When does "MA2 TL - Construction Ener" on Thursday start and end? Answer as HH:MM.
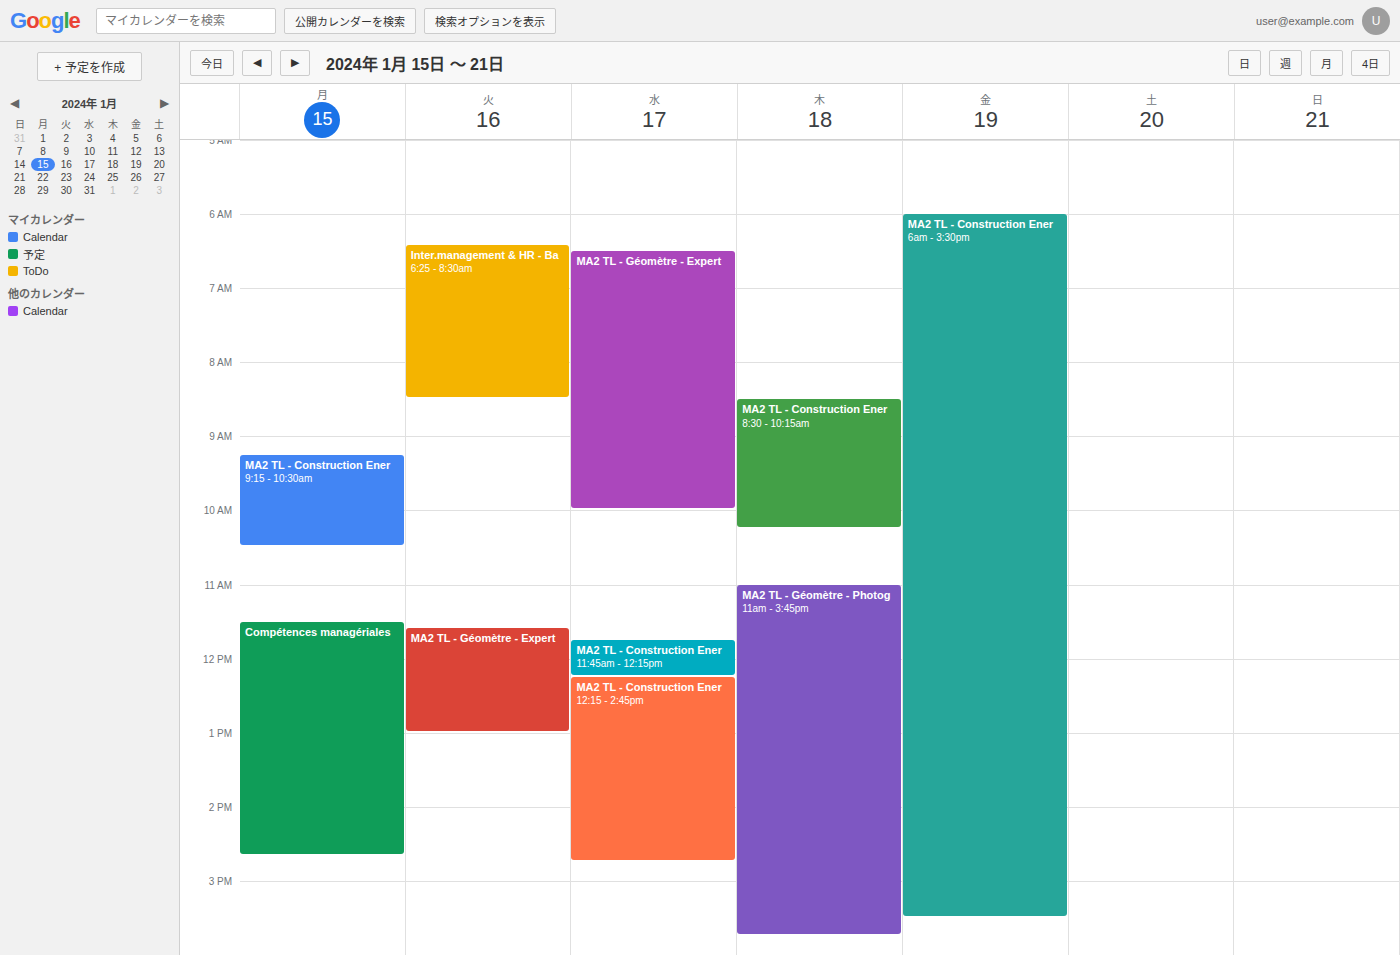
08:30 to 10:15